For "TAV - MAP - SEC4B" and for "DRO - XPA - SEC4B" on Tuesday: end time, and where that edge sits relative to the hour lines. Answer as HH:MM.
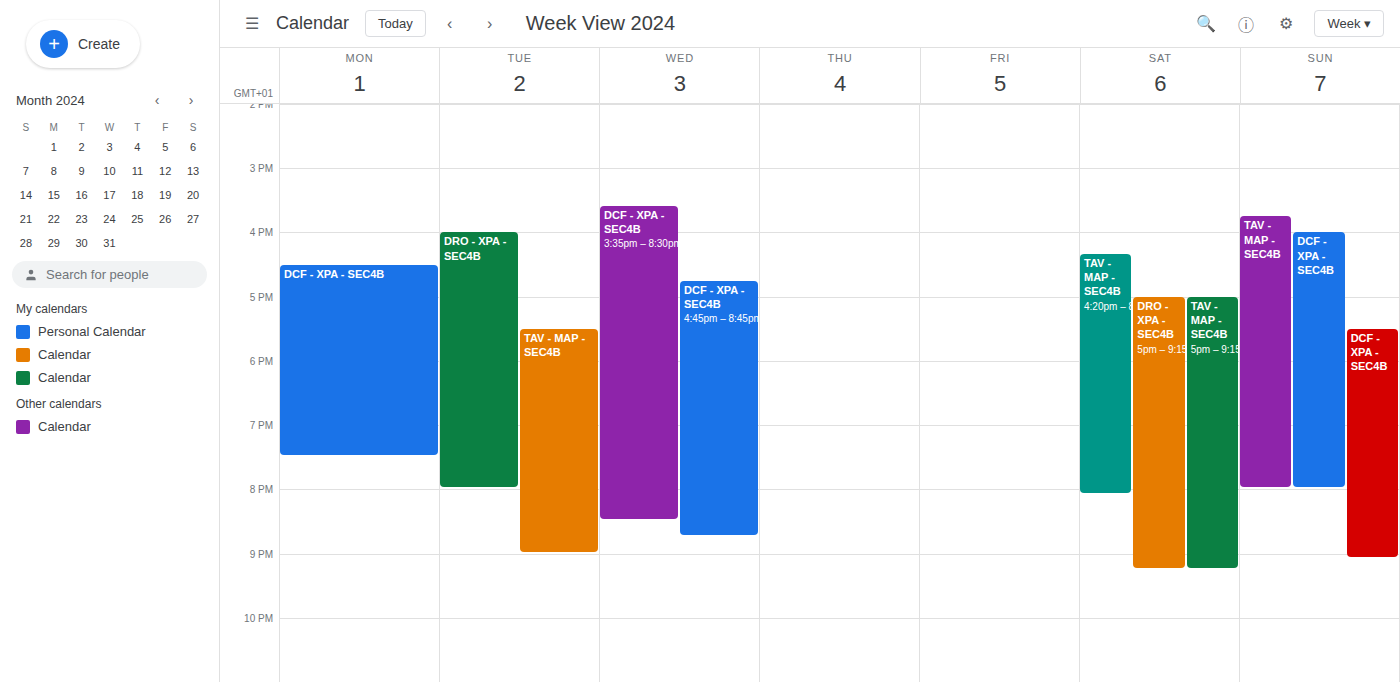
"TAV - MAP - SEC4B": 21:00, exactly on the 21:00 line. "DRO - XPA - SEC4B": 20:00, exactly on the 20:00 line.